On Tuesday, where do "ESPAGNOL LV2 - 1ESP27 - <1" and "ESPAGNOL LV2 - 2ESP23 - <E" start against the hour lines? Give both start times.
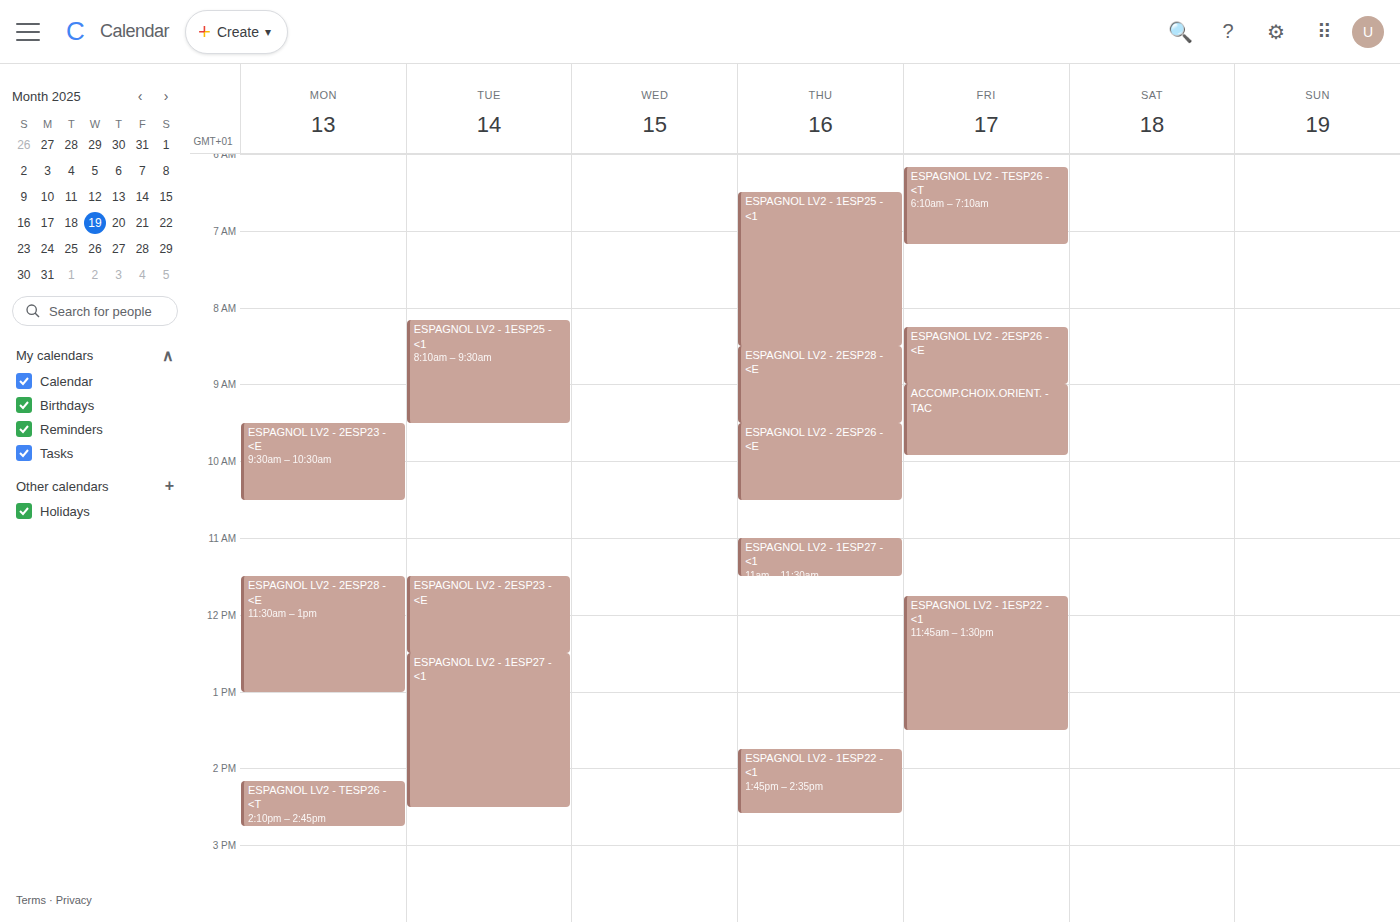
"ESPAGNOL LV2 - 1ESP27 - <1": 12:30 PM, halfway between the 12 PM and 1 PM lines. "ESPAGNOL LV2 - 2ESP23 - <E": 11:30 AM, halfway between the 11 AM and 12 PM lines.